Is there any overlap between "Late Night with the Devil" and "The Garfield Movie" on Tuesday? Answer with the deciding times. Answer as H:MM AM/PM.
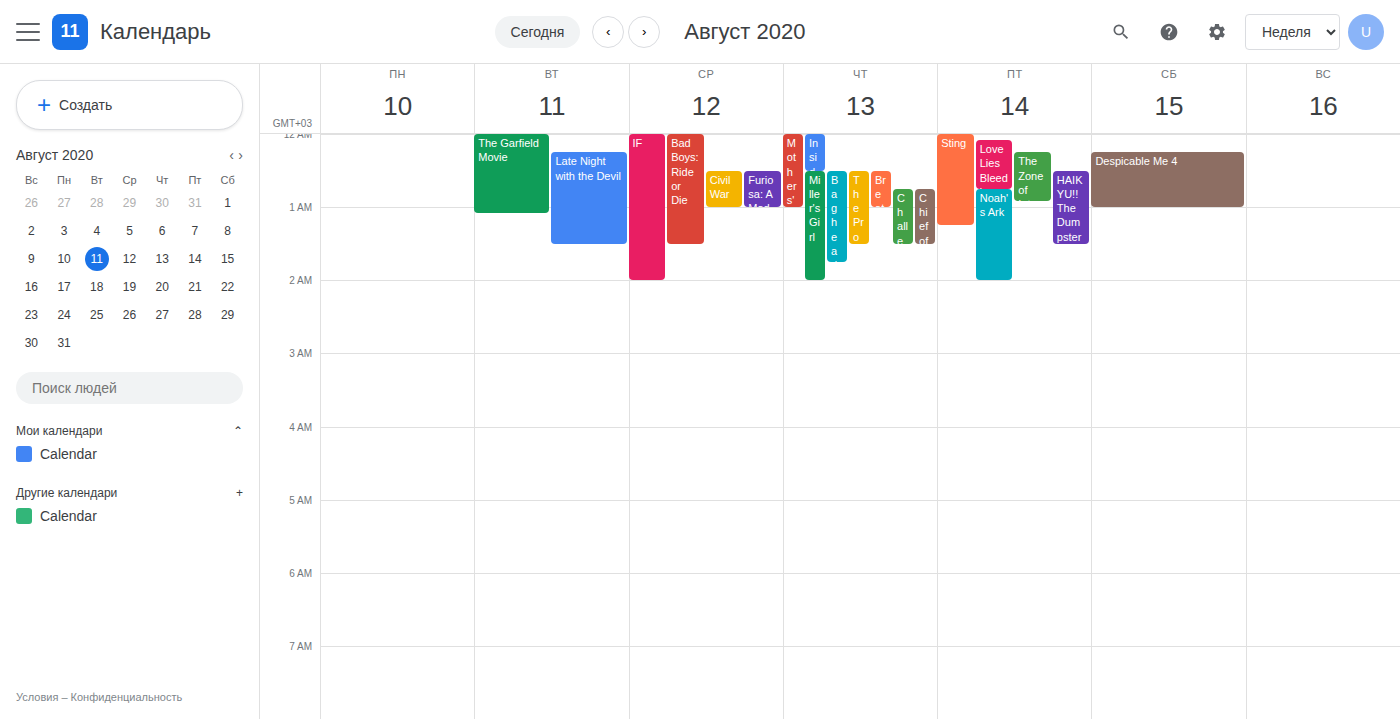
"Late Night with the Devil" starts at 12:15 AM, before "The Garfield Movie" ends at 1:05 AM -- they overlap.